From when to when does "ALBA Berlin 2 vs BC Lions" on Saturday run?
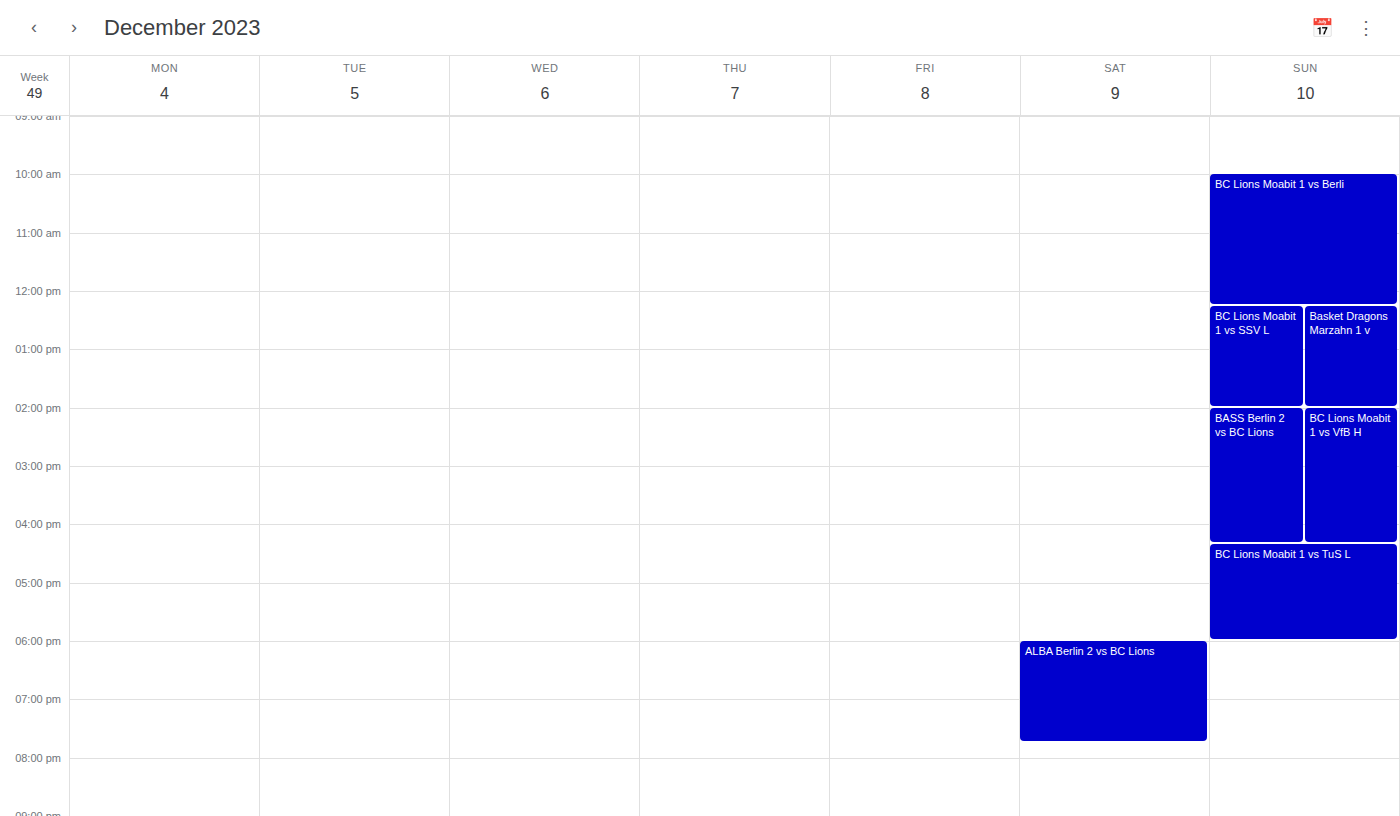
6:00 PM to 7:45 PM